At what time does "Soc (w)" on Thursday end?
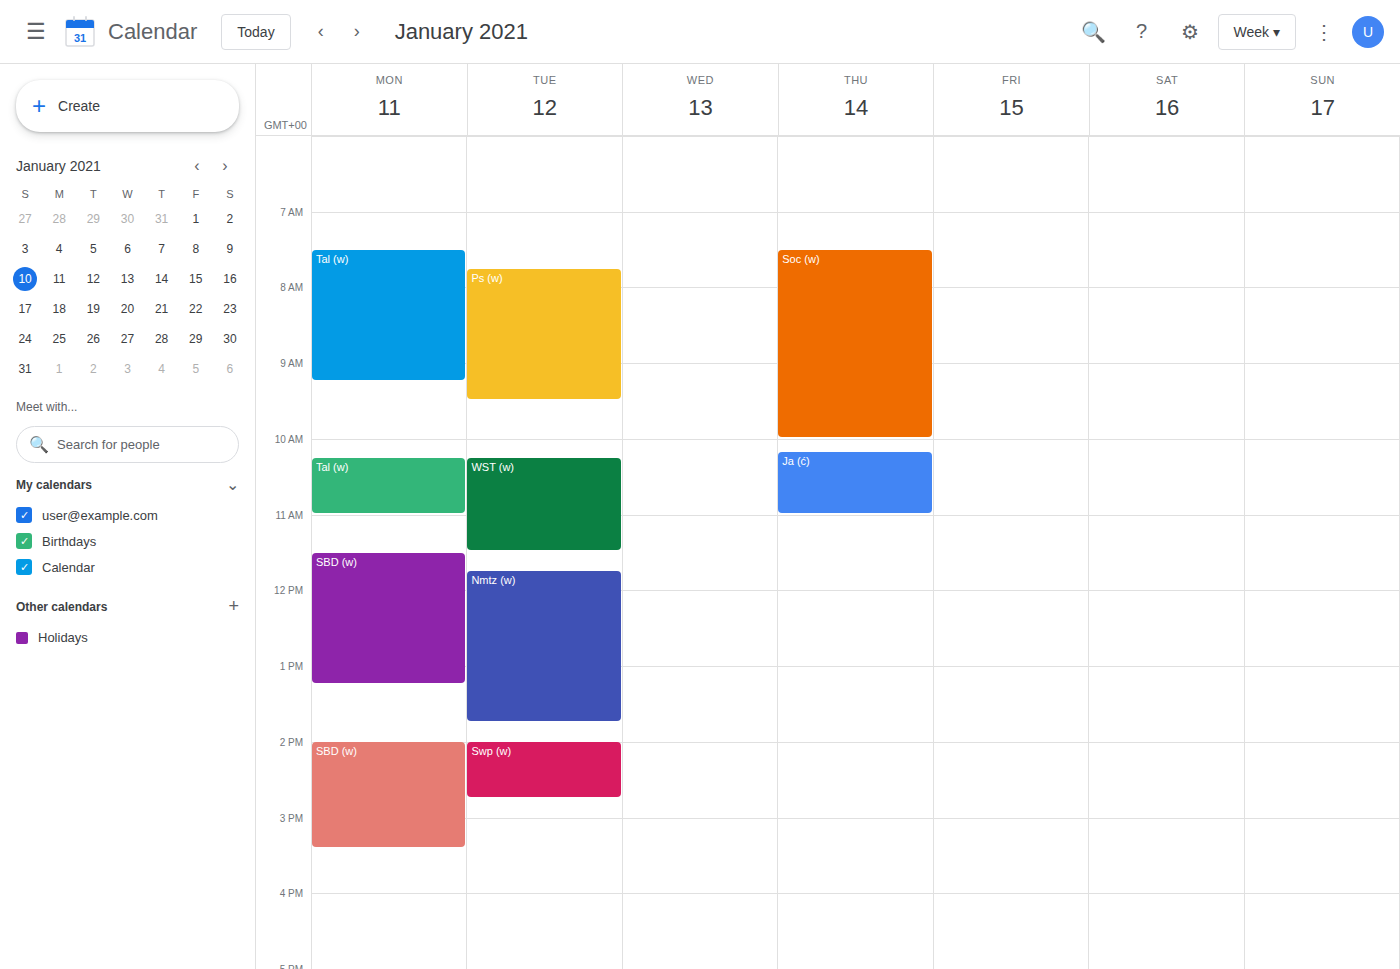
10:00 AM